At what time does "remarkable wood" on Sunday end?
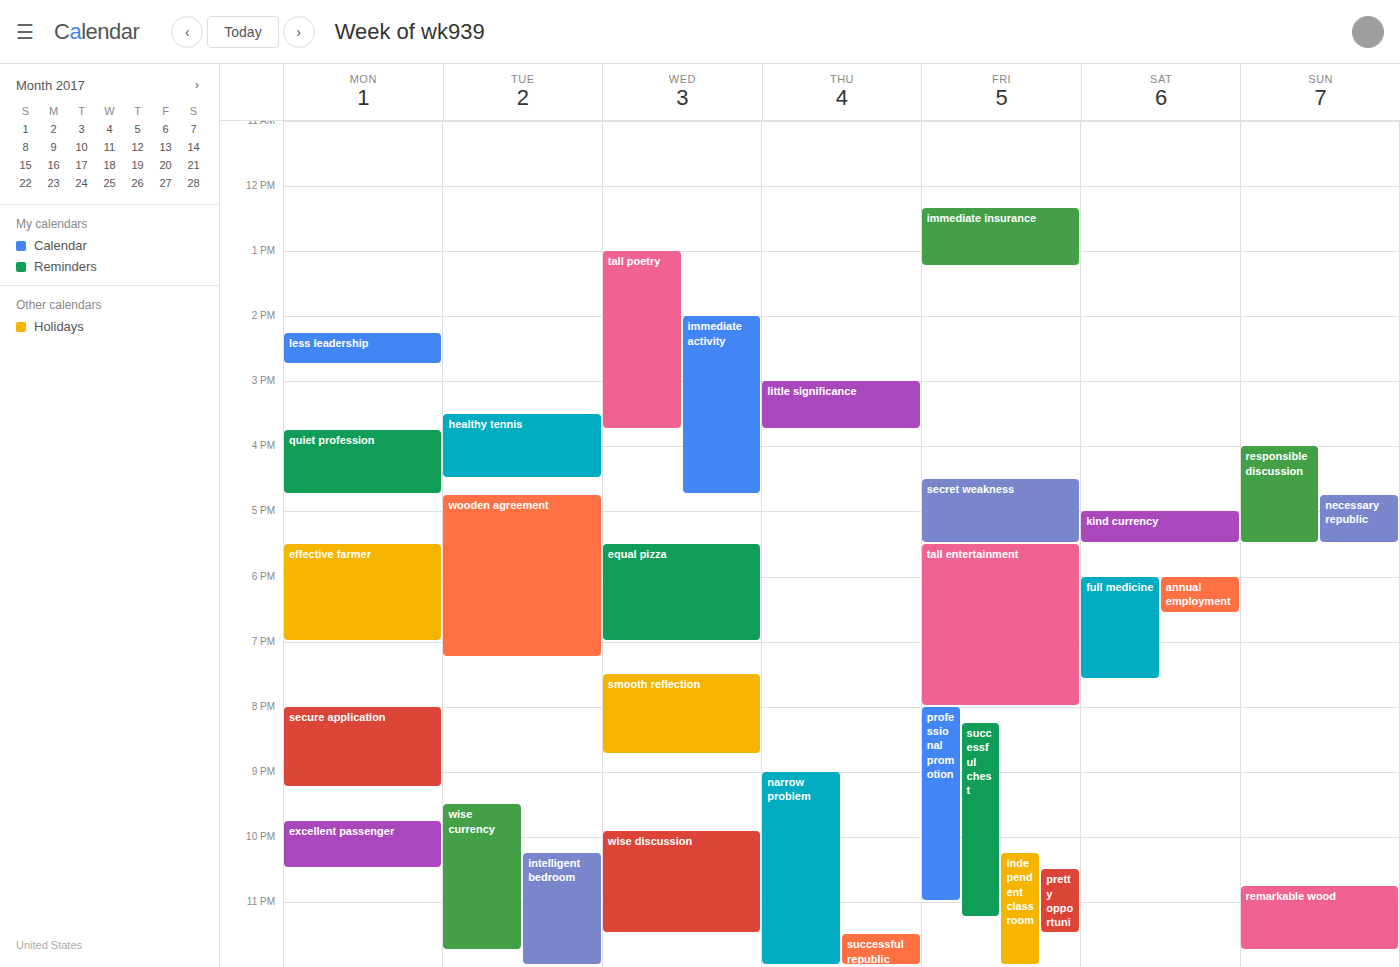
11:45 PM